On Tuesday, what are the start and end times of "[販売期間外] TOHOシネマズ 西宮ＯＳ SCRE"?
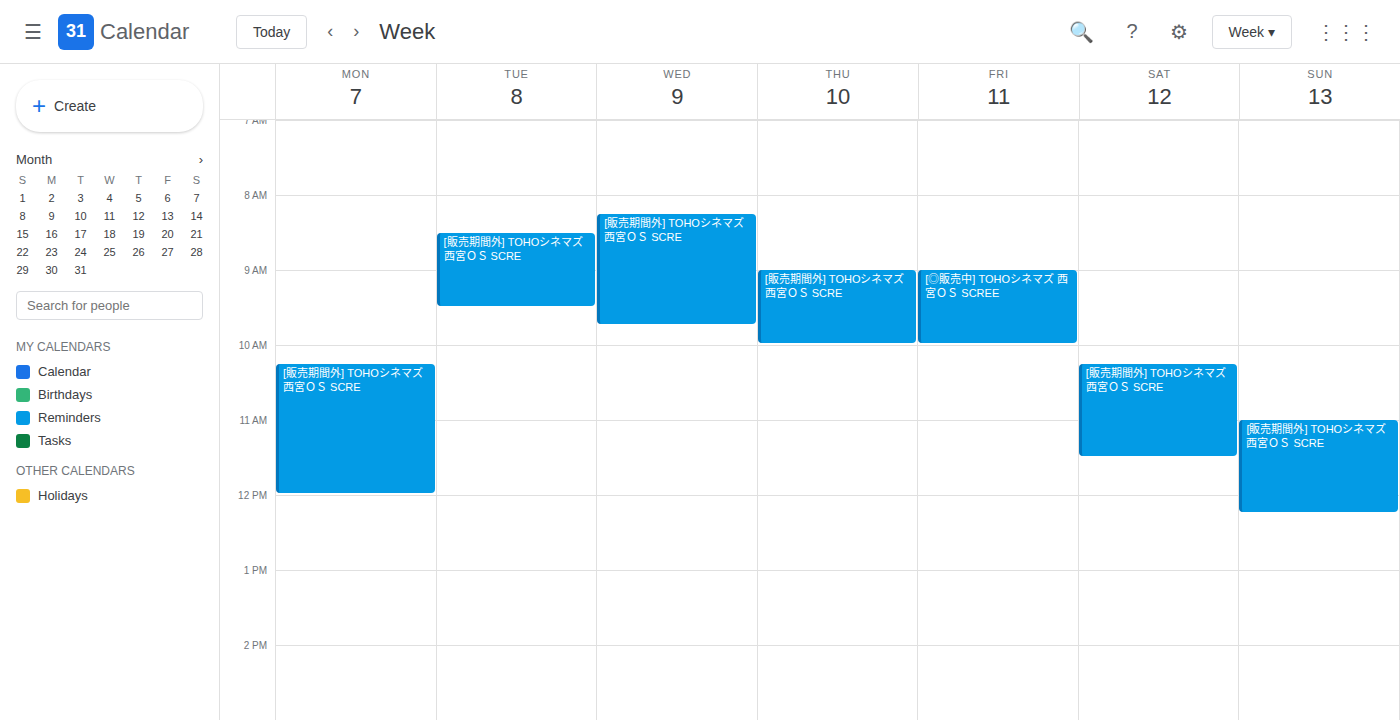
8:30 AM to 9:30 AM